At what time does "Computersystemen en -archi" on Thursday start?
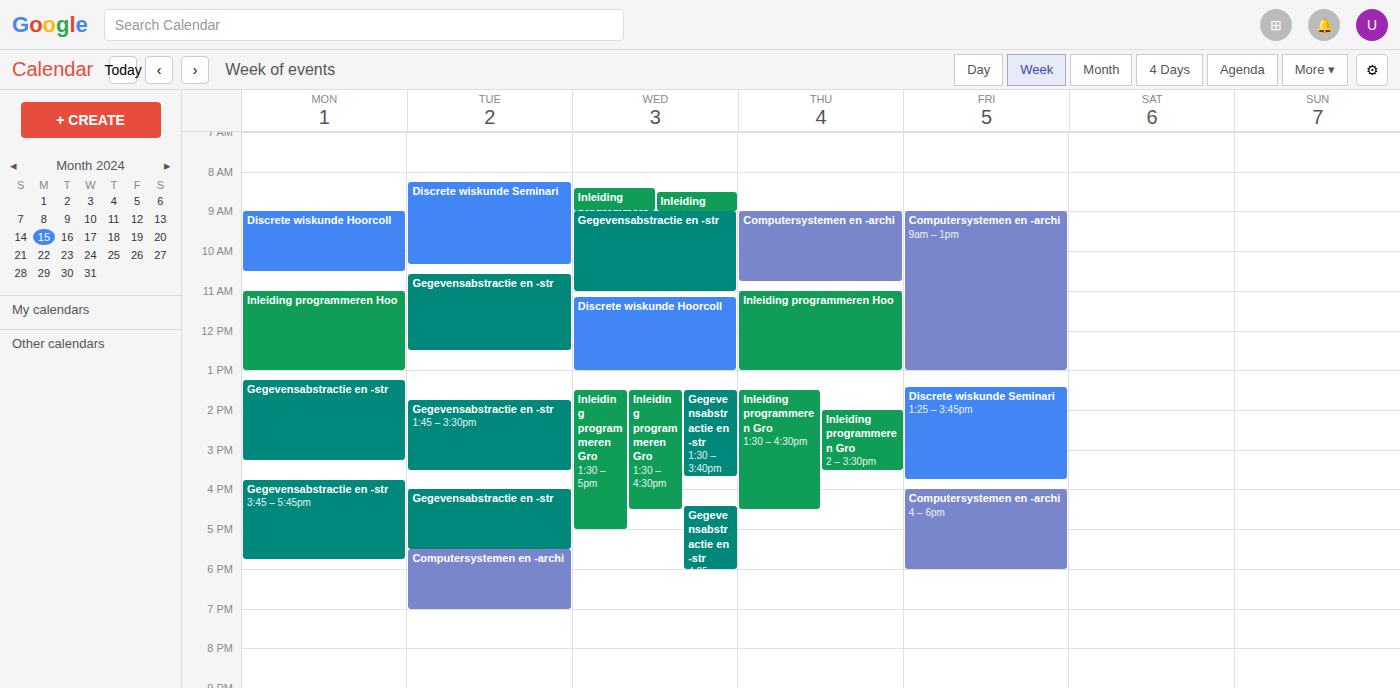
9:00 AM